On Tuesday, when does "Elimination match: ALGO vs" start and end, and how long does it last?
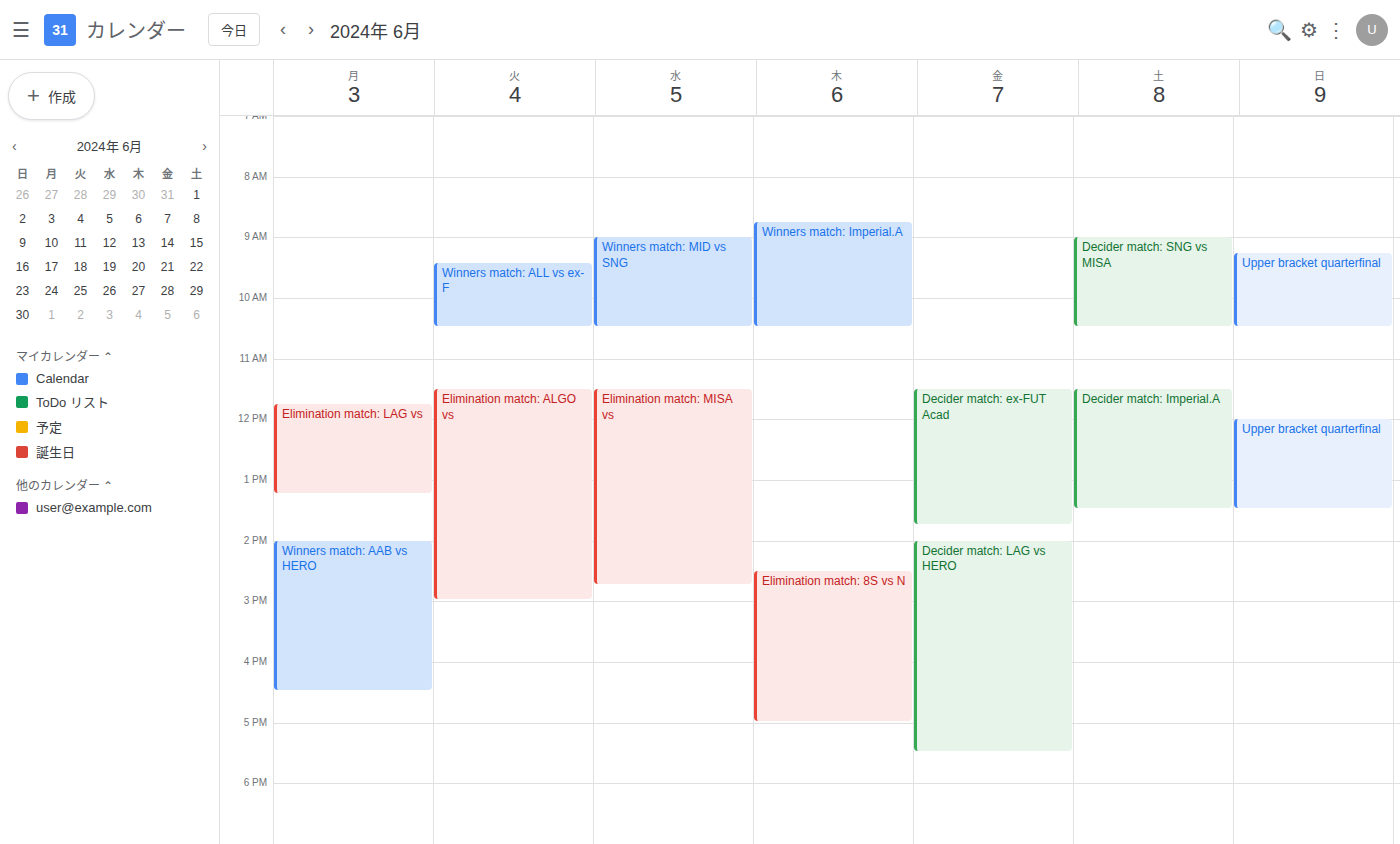
11:30 to 15:00, 3 hours 30 minutes